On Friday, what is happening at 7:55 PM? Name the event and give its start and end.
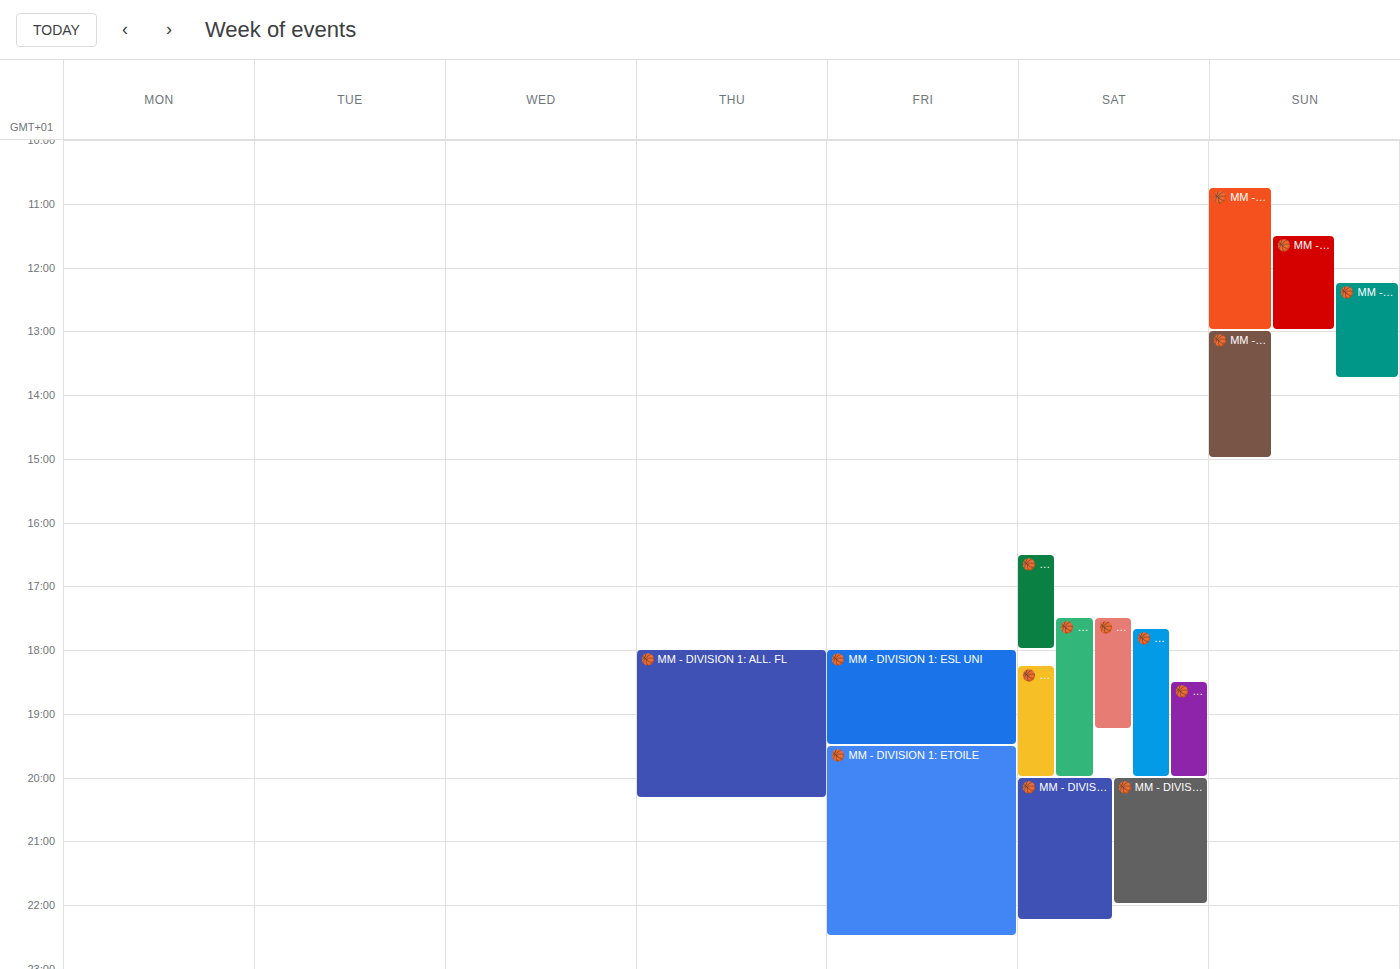
"🏀 MM - DIVISION 1: ETOILE", 7:30 PM to 10:30 PM